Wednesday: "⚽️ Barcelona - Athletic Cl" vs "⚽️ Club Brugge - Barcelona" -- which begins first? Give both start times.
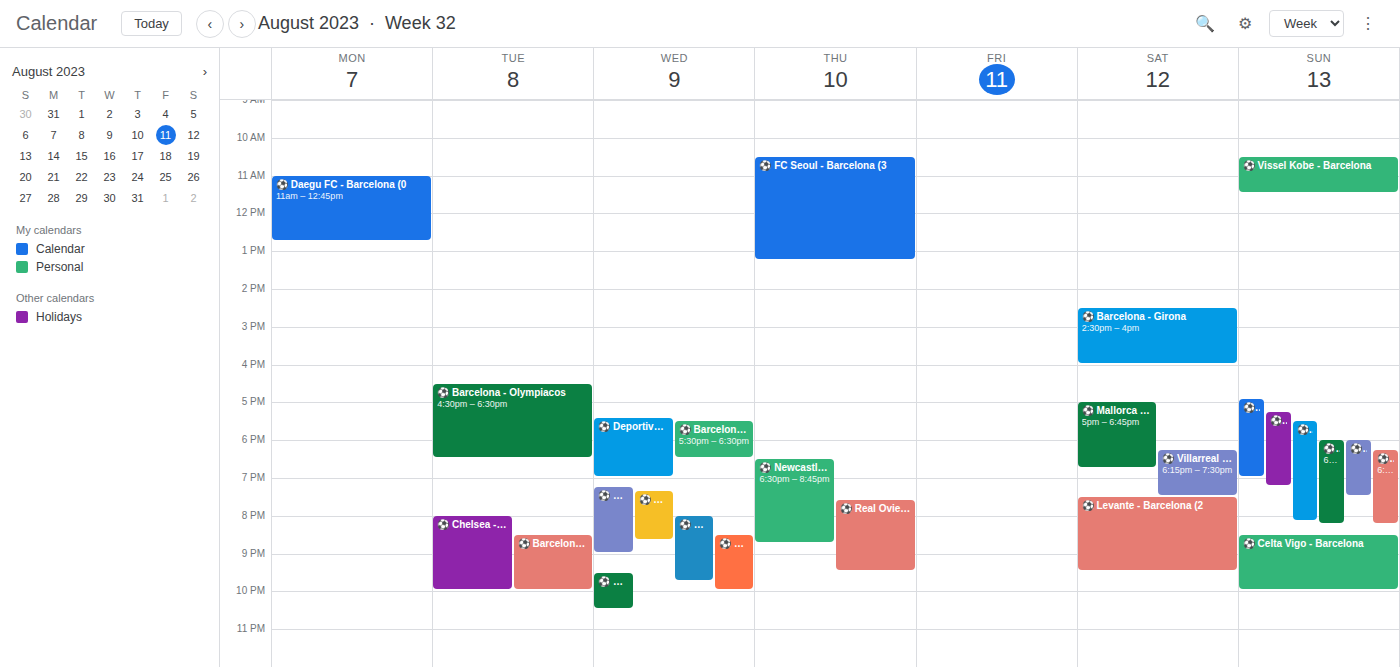
"⚽️ Barcelona - Athletic Cl" 7:15 PM; "⚽️ Club Brugge - Barcelona" 8:00 PM.